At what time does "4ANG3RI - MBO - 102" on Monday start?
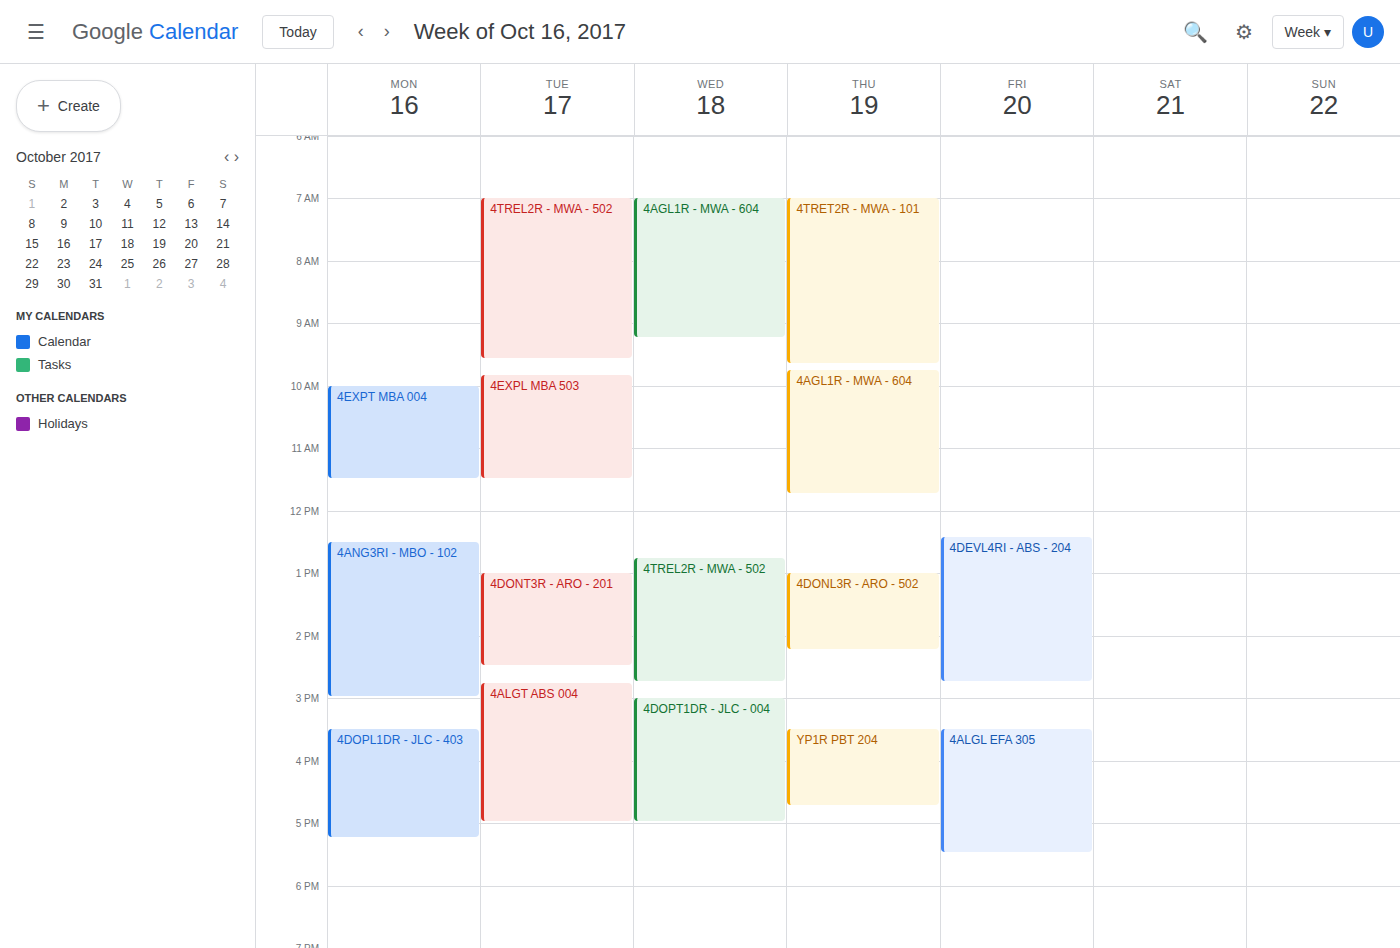
12:30 PM